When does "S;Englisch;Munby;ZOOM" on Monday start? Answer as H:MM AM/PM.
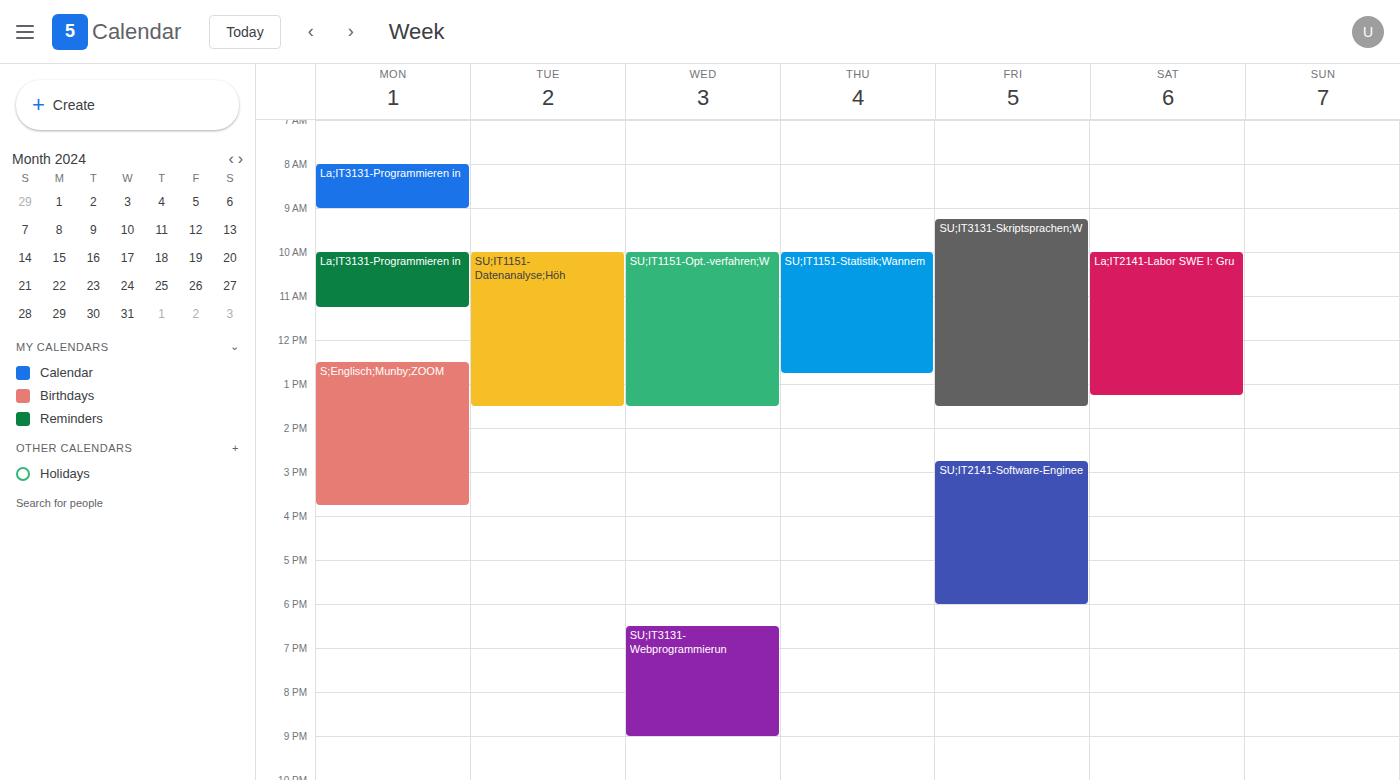
12:30 PM